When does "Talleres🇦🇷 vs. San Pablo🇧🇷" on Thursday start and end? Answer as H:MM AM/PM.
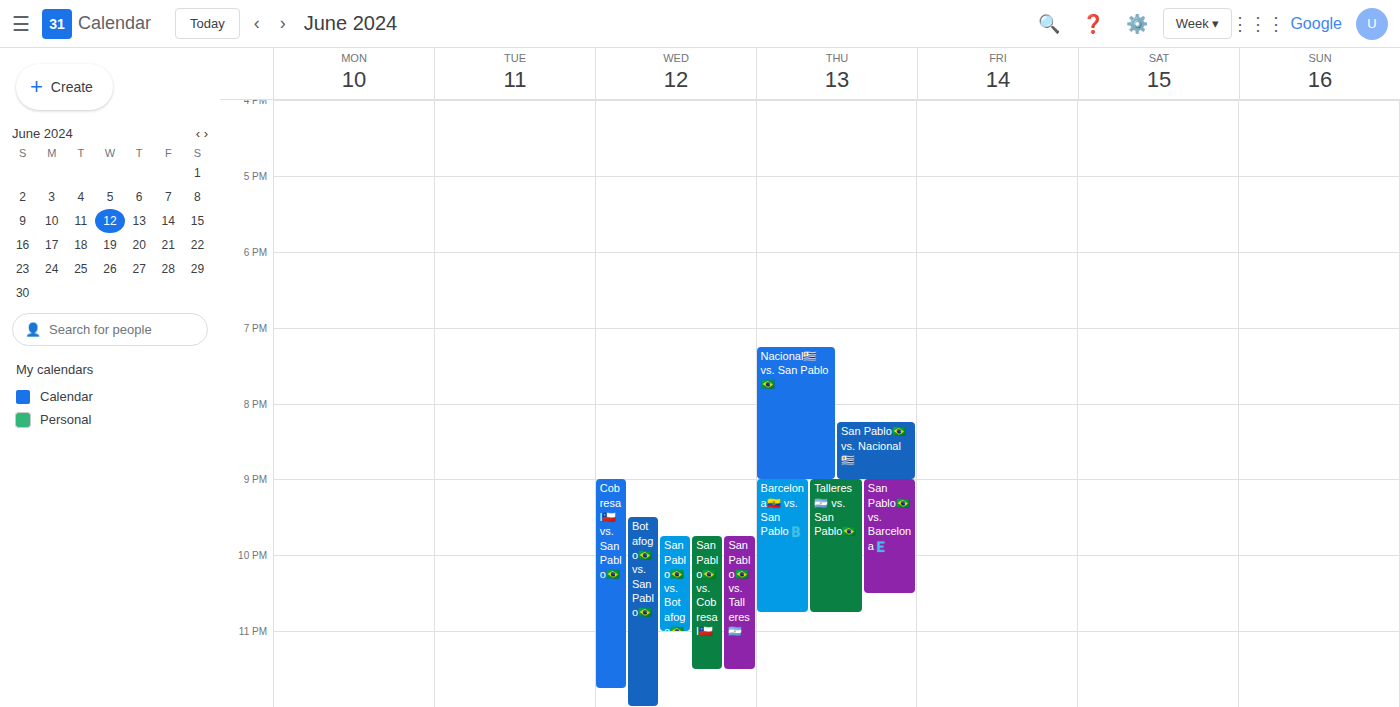
9:00 PM to 10:45 PM